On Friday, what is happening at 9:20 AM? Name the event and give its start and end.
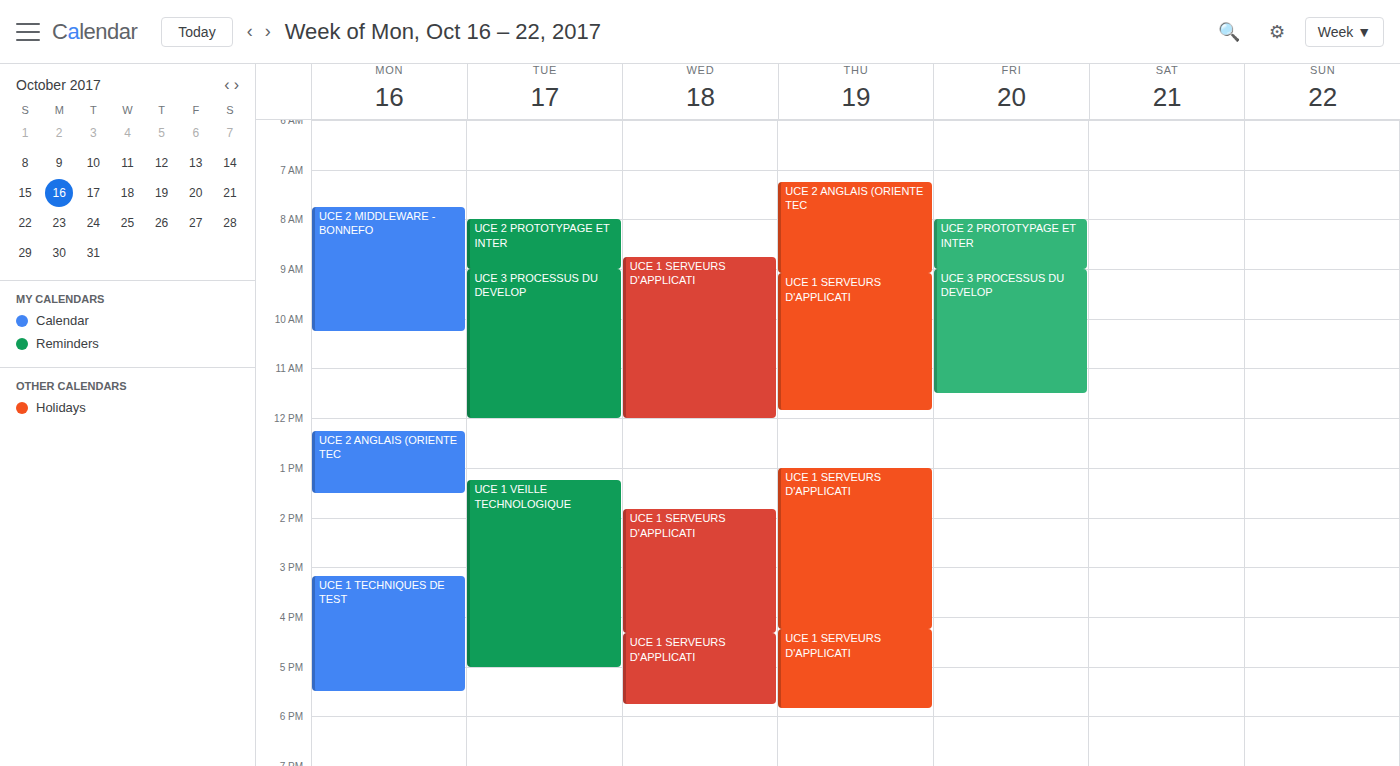
"UCE 3 PROCESSUS DU DEVELOP", 9:00 AM to 11:30 AM